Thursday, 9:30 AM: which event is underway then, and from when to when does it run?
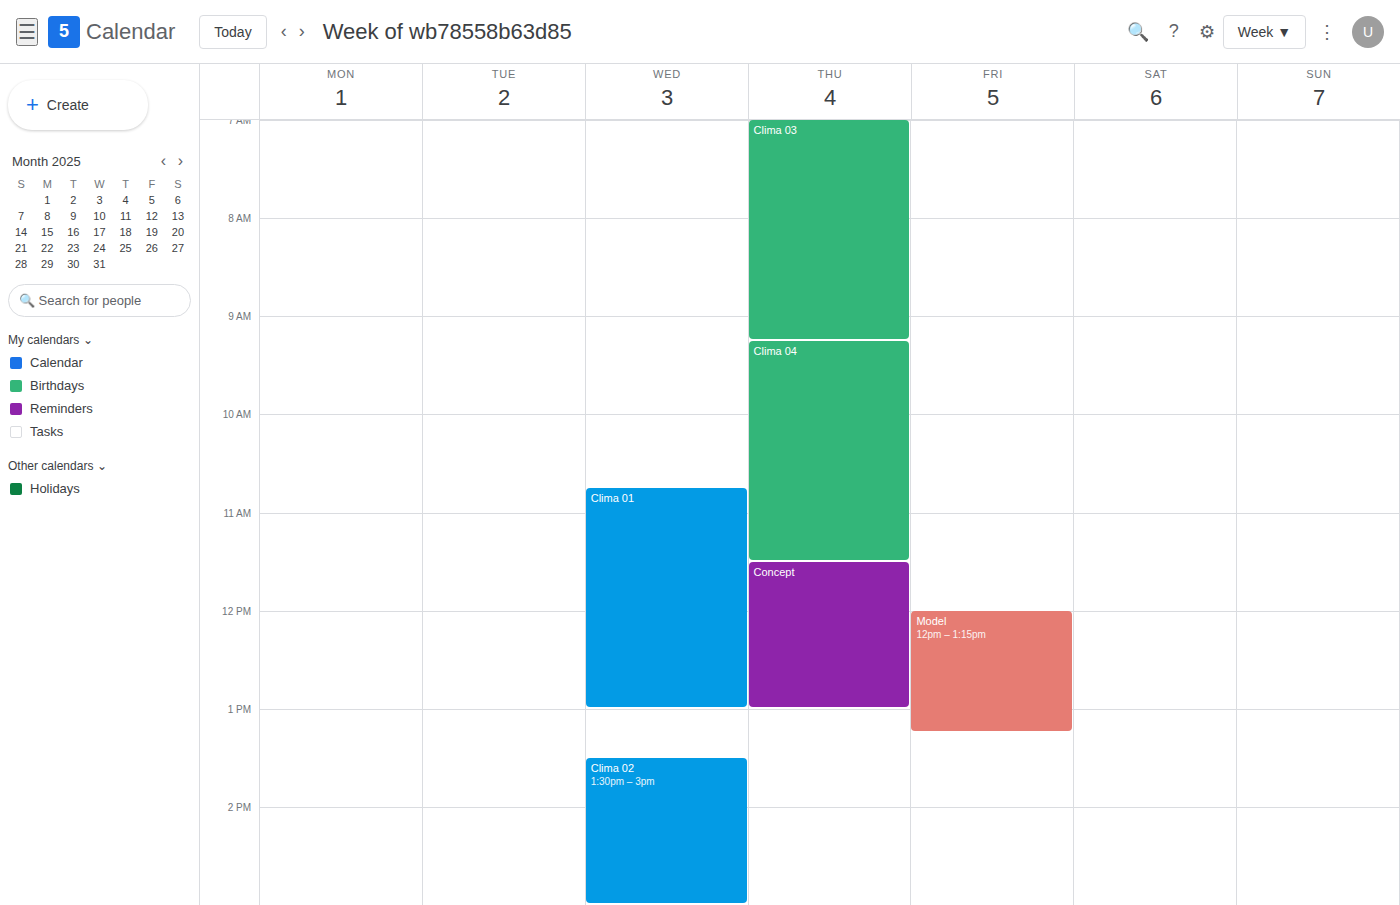
"Clima 04", 9:15 AM to 11:30 AM